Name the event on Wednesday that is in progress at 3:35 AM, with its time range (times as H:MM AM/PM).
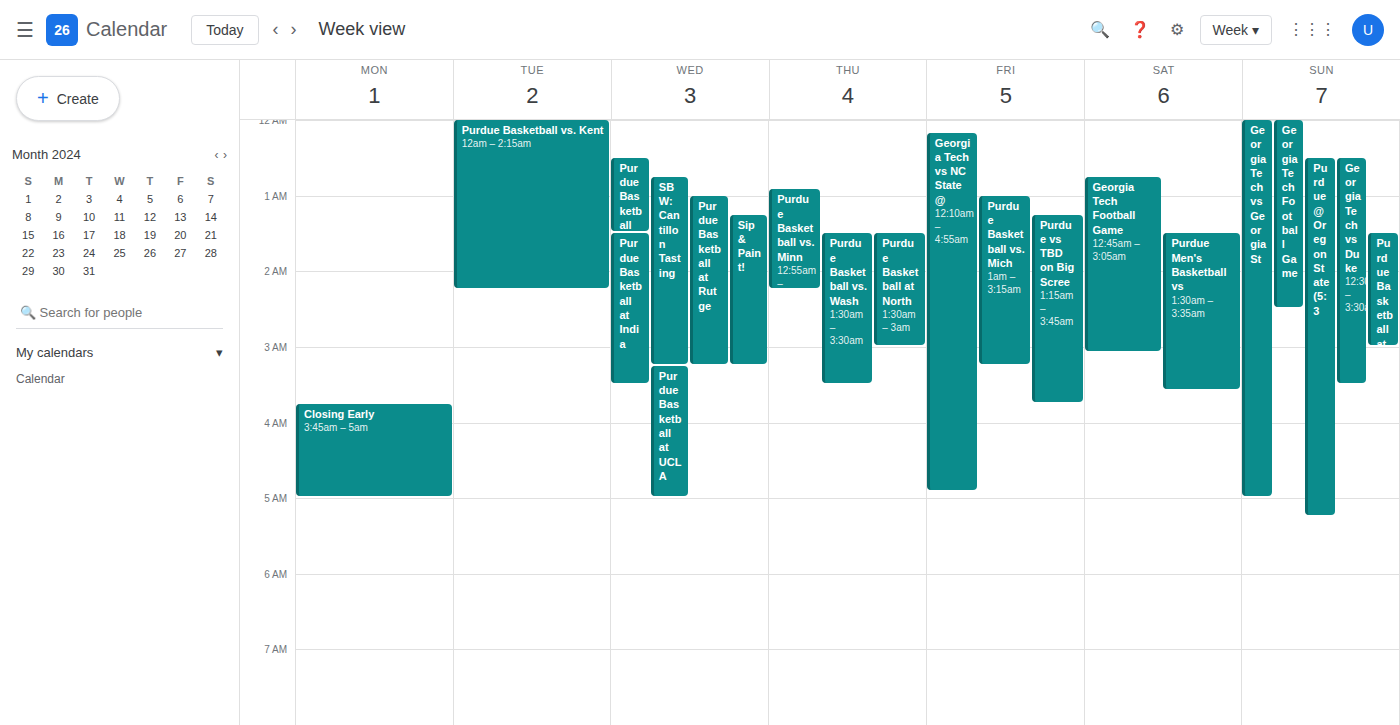
"Purdue Basketball at UCLA", 3:15 AM to 5:00 AM